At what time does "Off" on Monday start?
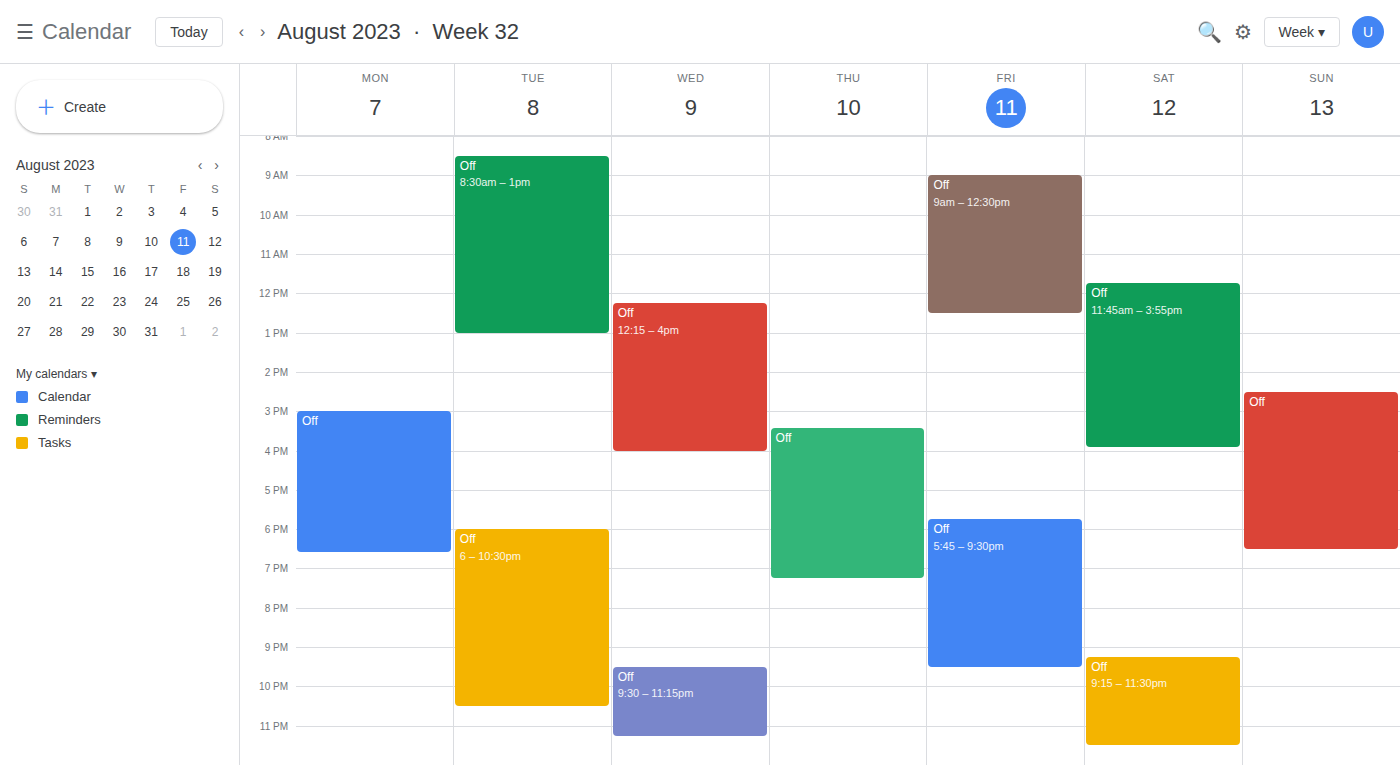
3:00 PM